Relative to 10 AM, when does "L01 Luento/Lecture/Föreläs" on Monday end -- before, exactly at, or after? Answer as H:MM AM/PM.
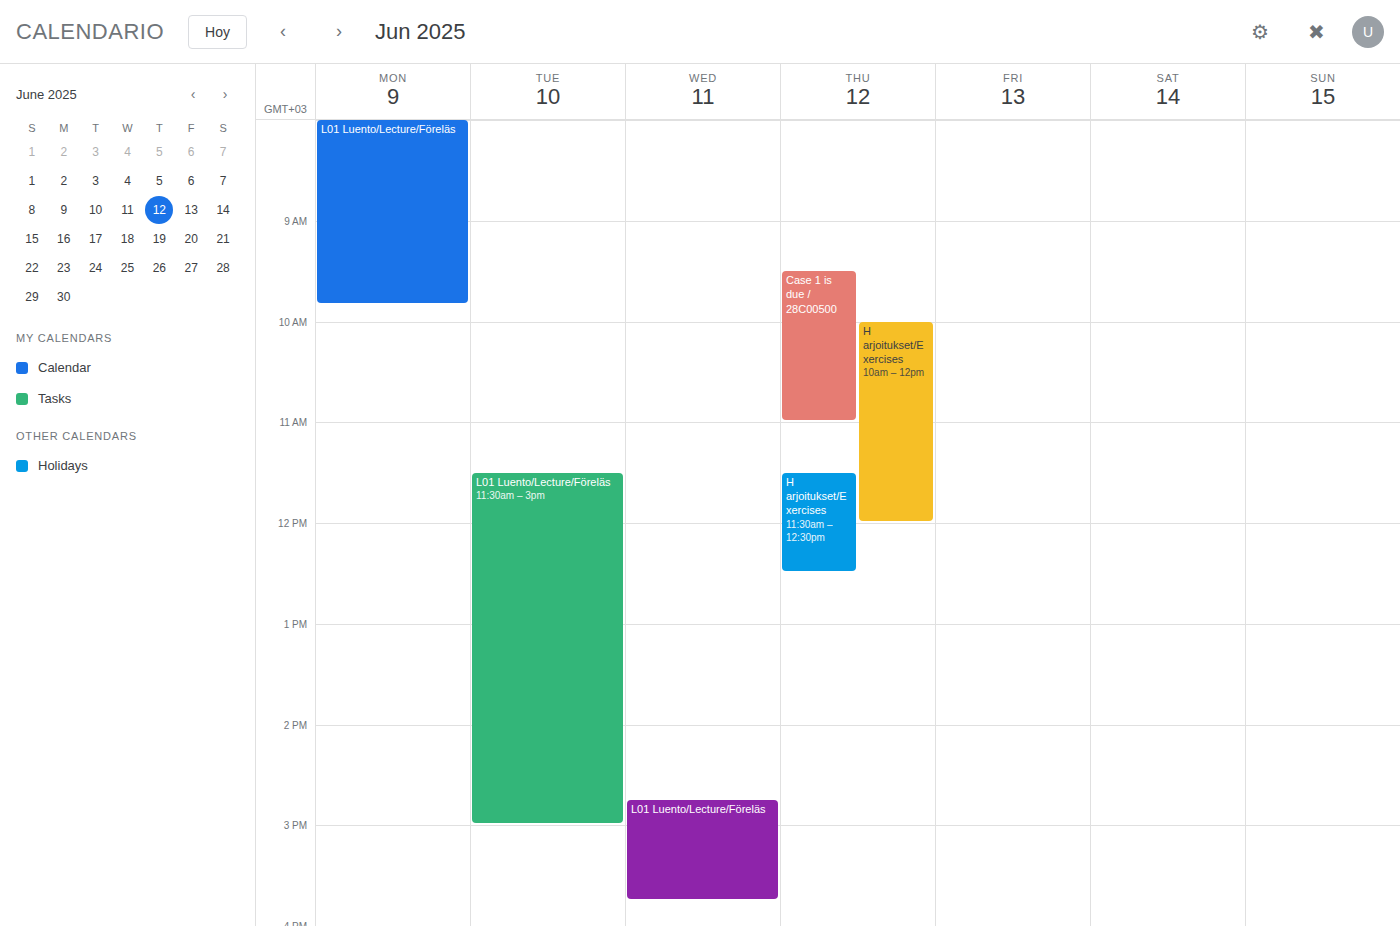
9:50 AM -- before 10 AM, 10 minutes above the 10 AM line.